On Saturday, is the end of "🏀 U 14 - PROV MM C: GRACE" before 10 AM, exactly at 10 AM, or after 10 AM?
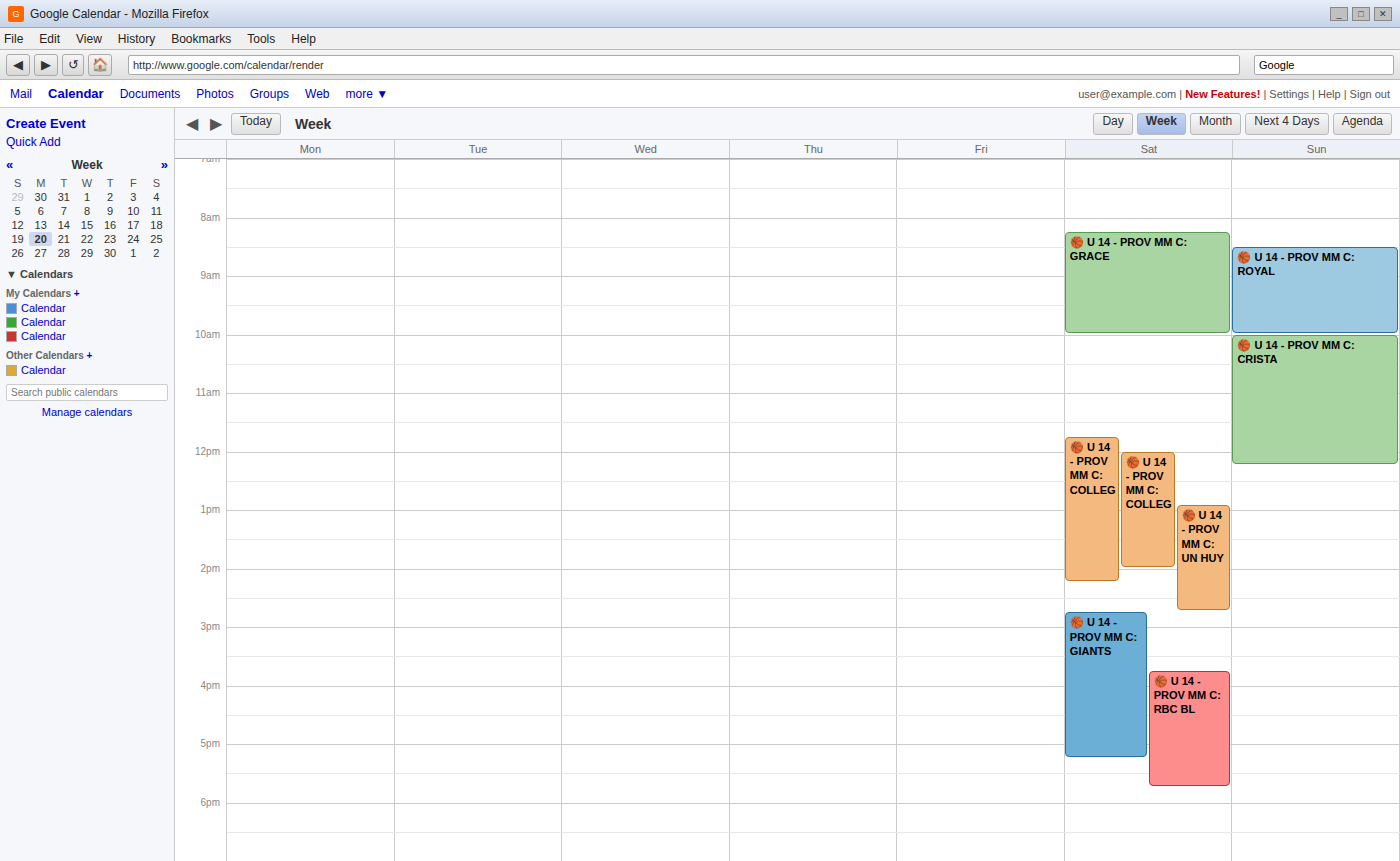
10:00 AM -- exactly at 10 AM, on the 10 AM line.